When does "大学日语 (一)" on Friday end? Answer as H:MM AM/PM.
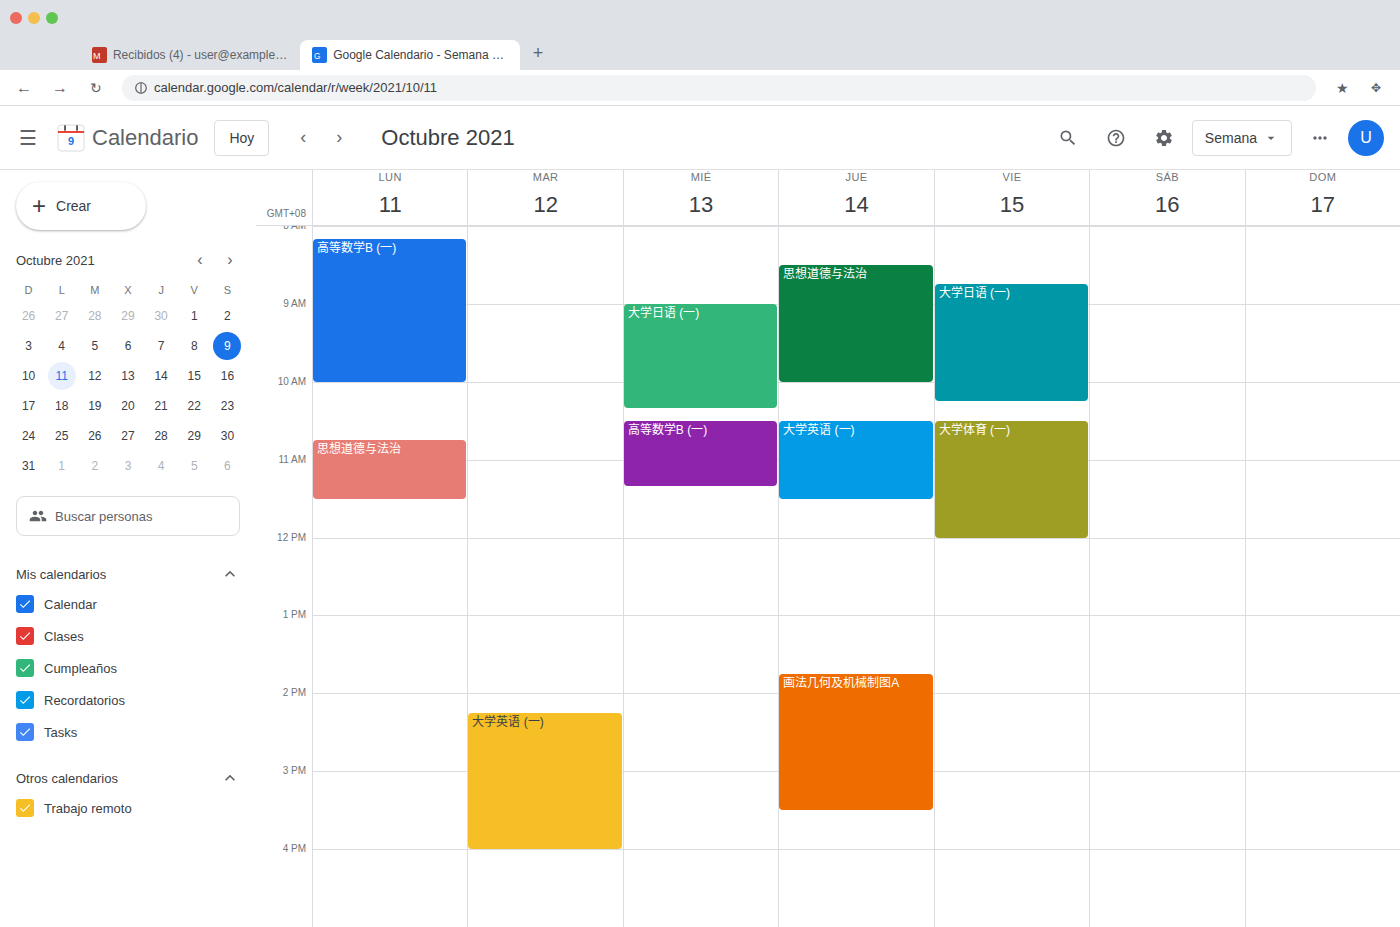
10:15 AM